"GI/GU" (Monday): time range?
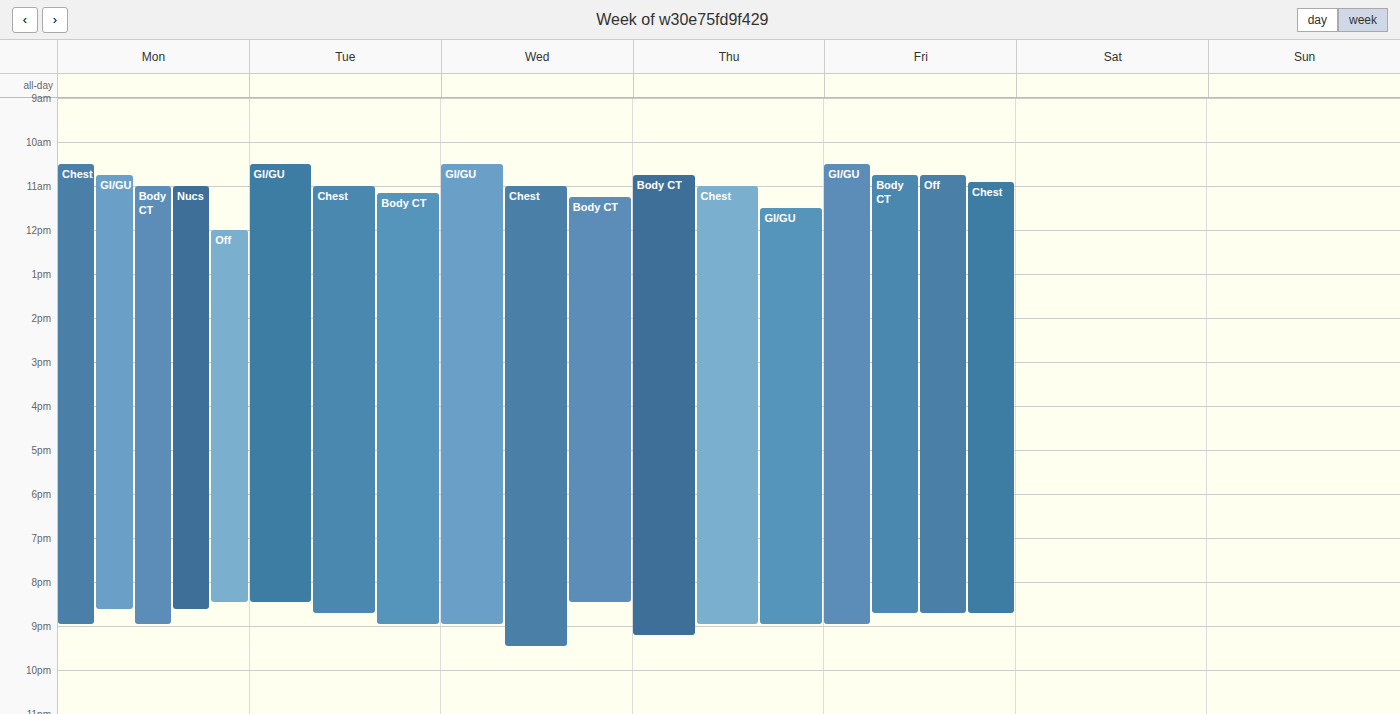
10:45 AM to 8:40 PM